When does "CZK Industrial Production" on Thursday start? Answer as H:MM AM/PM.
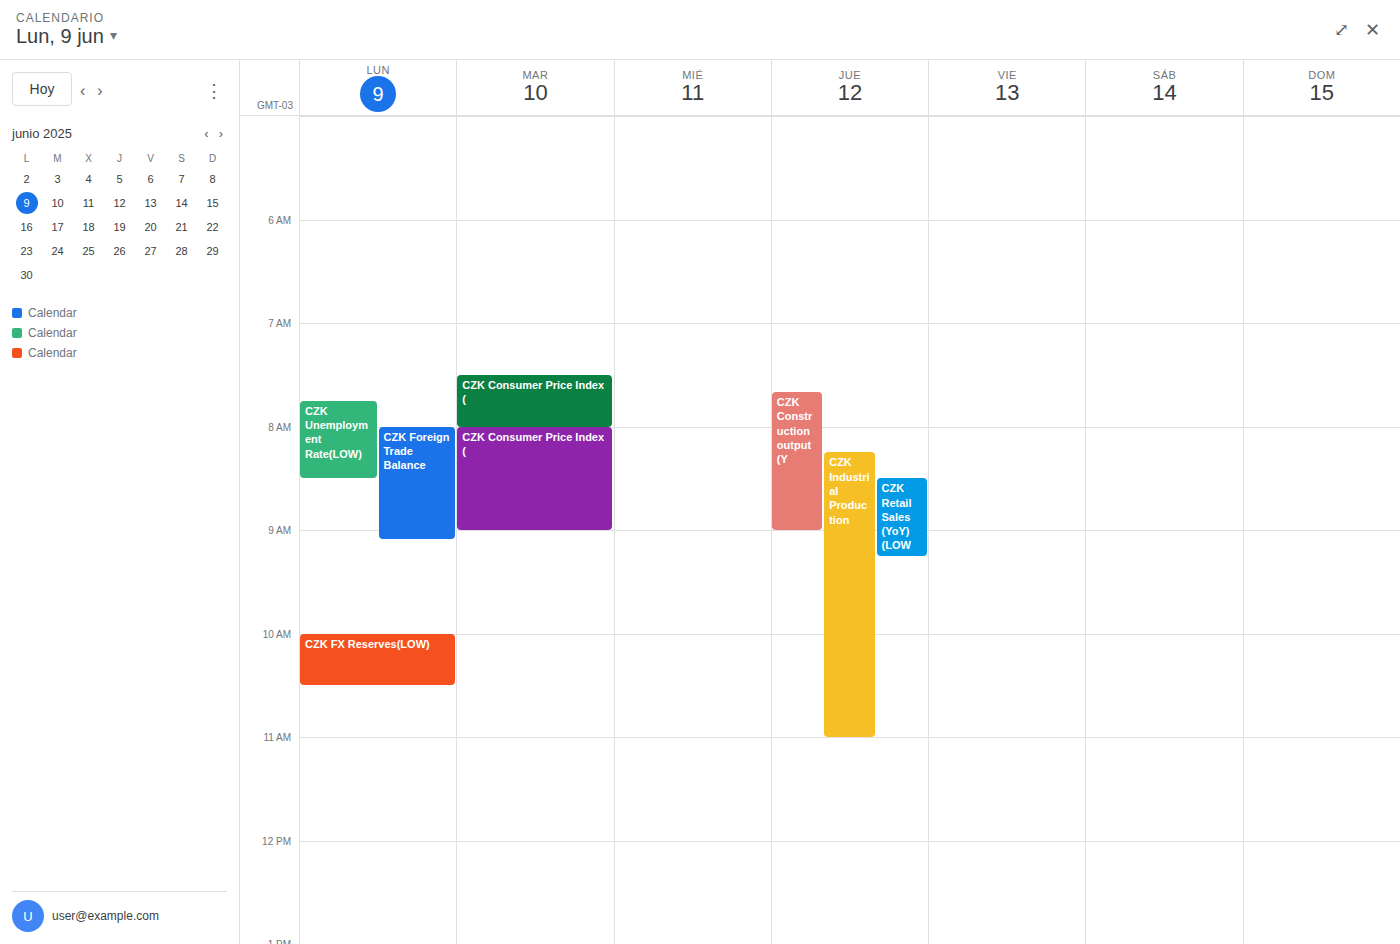
8:15 AM